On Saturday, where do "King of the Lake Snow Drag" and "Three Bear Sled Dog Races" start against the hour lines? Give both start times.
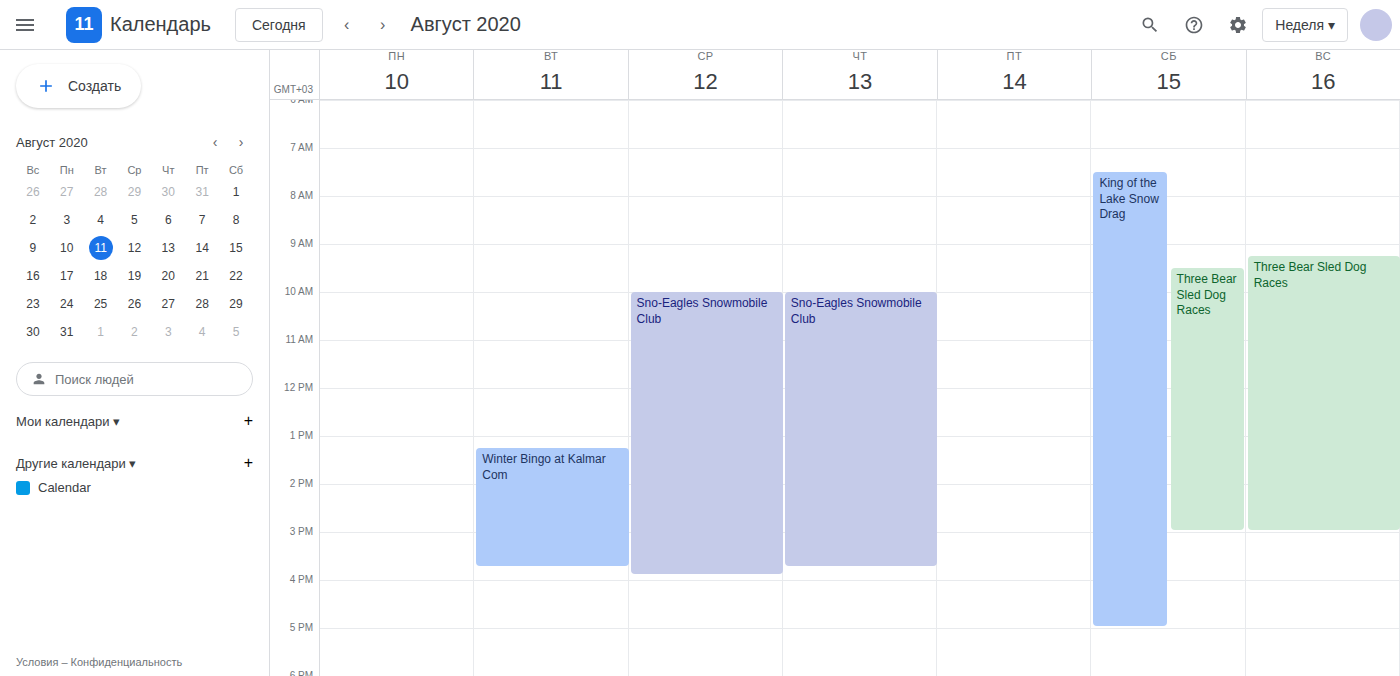
"King of the Lake Snow Drag": 7:30 AM, halfway between the 7 AM and 8 AM lines. "Three Bear Sled Dog Races": 9:30 AM, halfway between the 9 AM and 10 AM lines.